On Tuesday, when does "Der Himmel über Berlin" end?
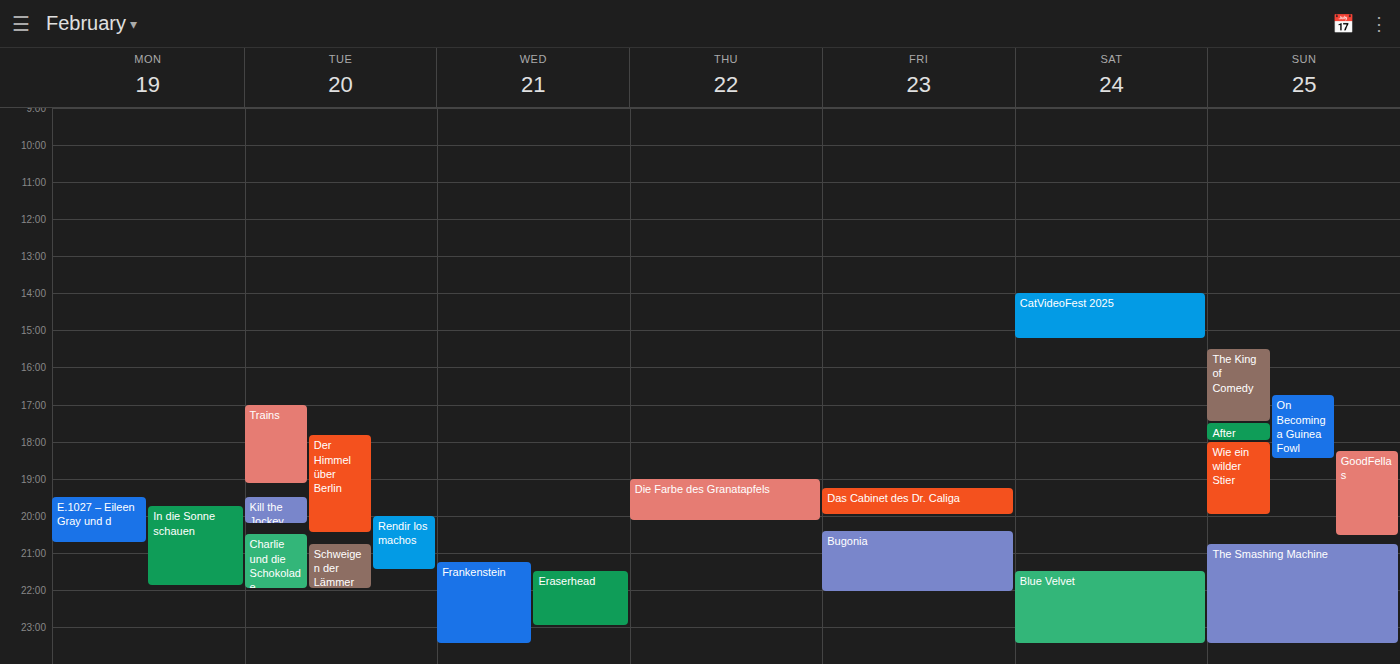
8:30 PM